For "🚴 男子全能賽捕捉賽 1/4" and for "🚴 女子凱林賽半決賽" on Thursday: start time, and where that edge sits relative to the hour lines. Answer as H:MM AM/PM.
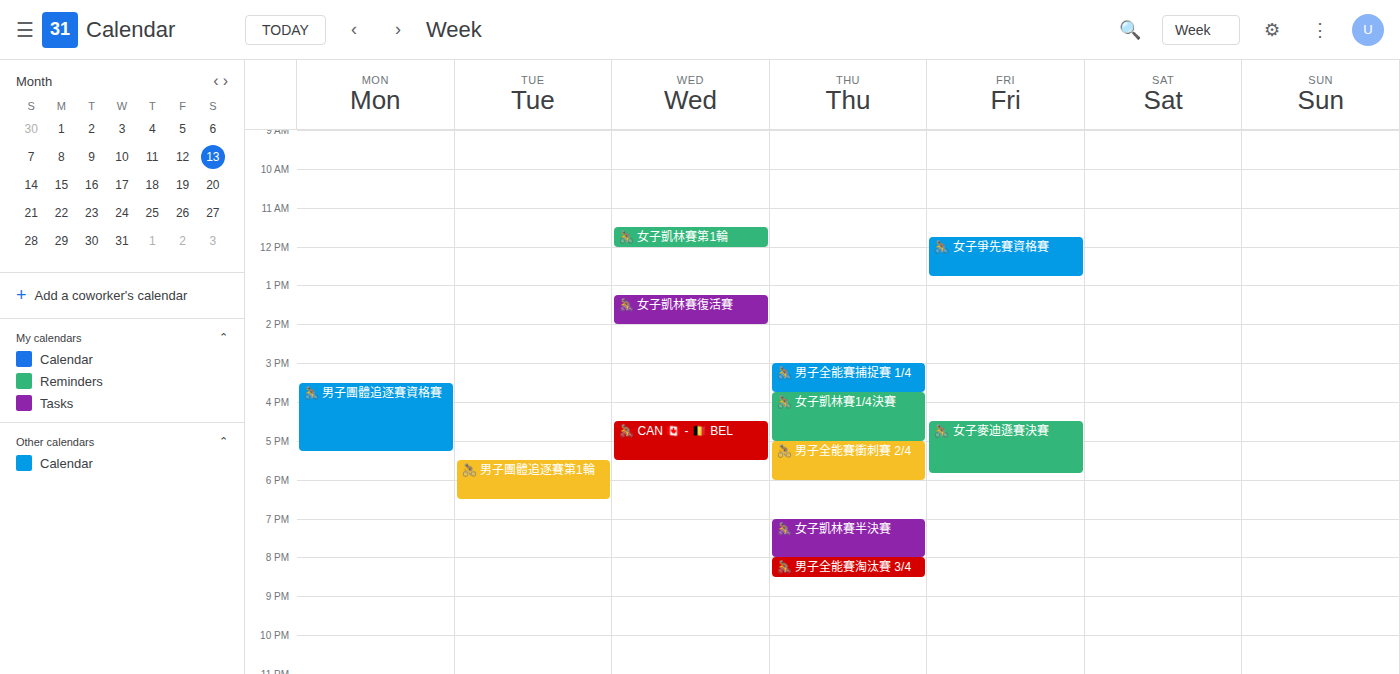
"🚴 男子全能賽捕捉賽 1/4": 3:00 PM, exactly on the 3 PM line. "🚴 女子凱林賽半決賽": 7:00 PM, exactly on the 7 PM line.